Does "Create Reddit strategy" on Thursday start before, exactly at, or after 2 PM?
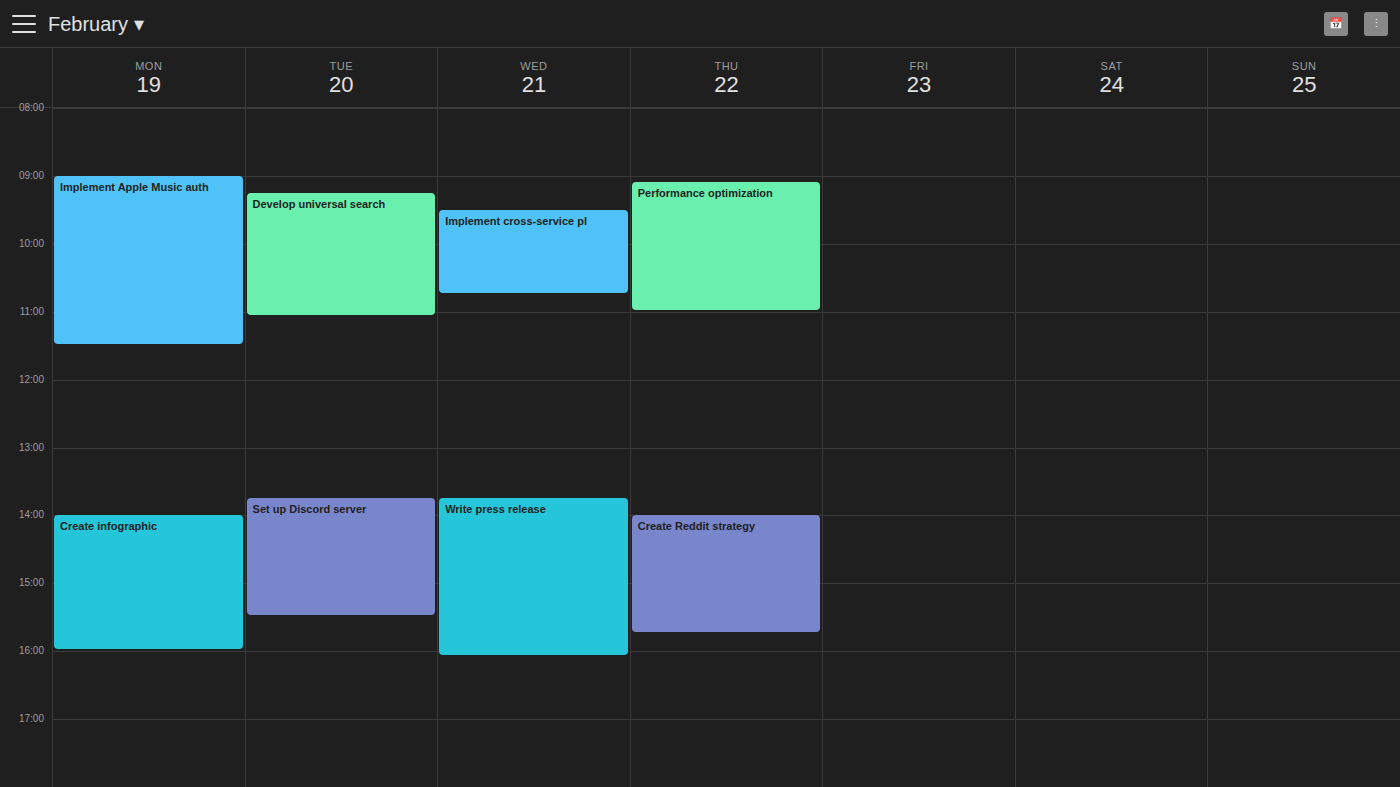
2:00 PM -- exactly at 2 PM, on the 2 PM line.